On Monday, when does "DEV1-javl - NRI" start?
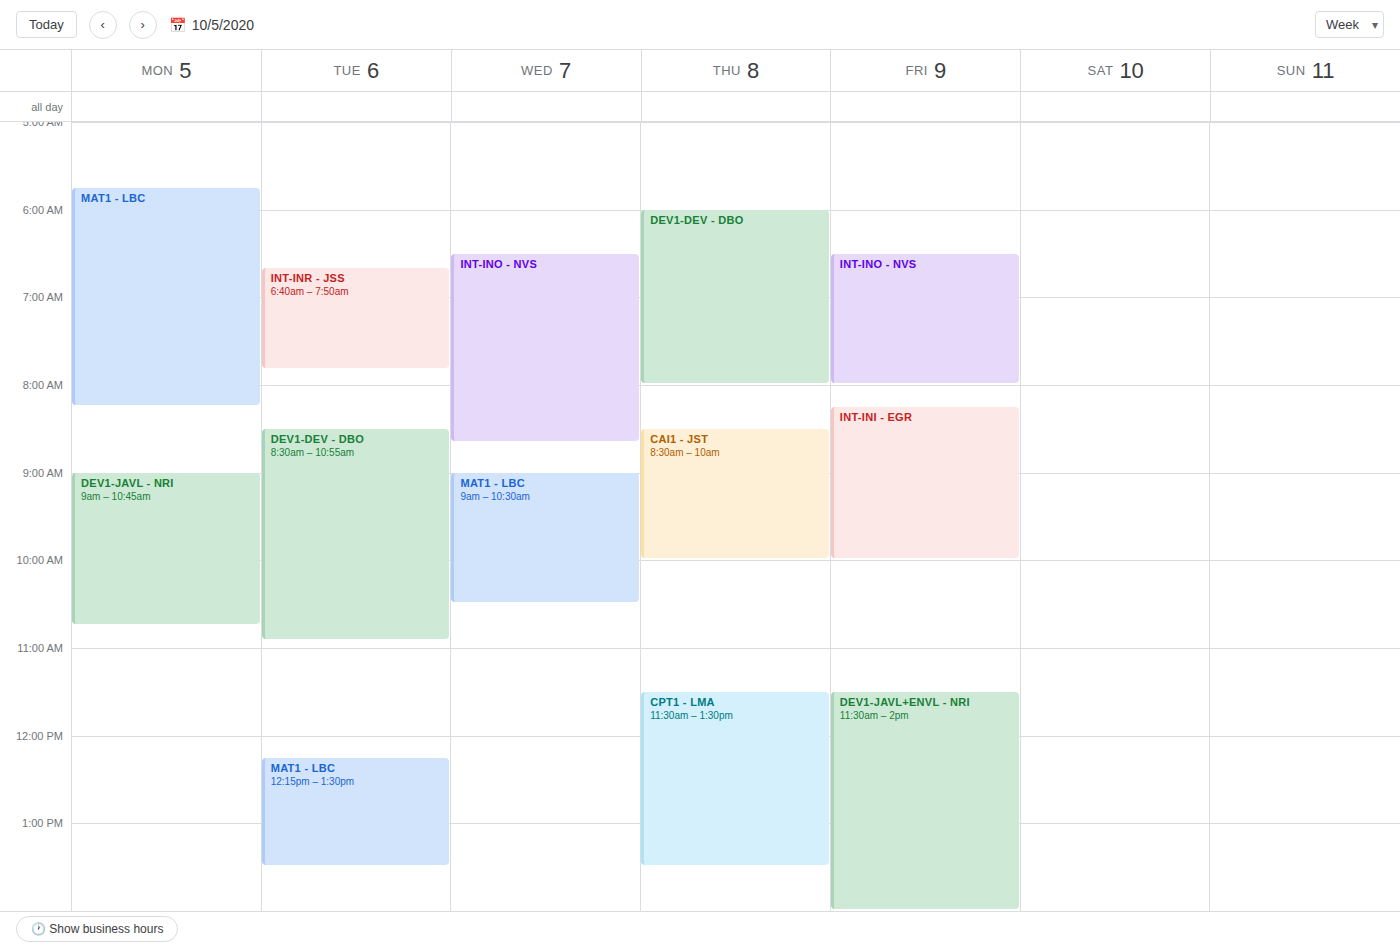
9:00 AM